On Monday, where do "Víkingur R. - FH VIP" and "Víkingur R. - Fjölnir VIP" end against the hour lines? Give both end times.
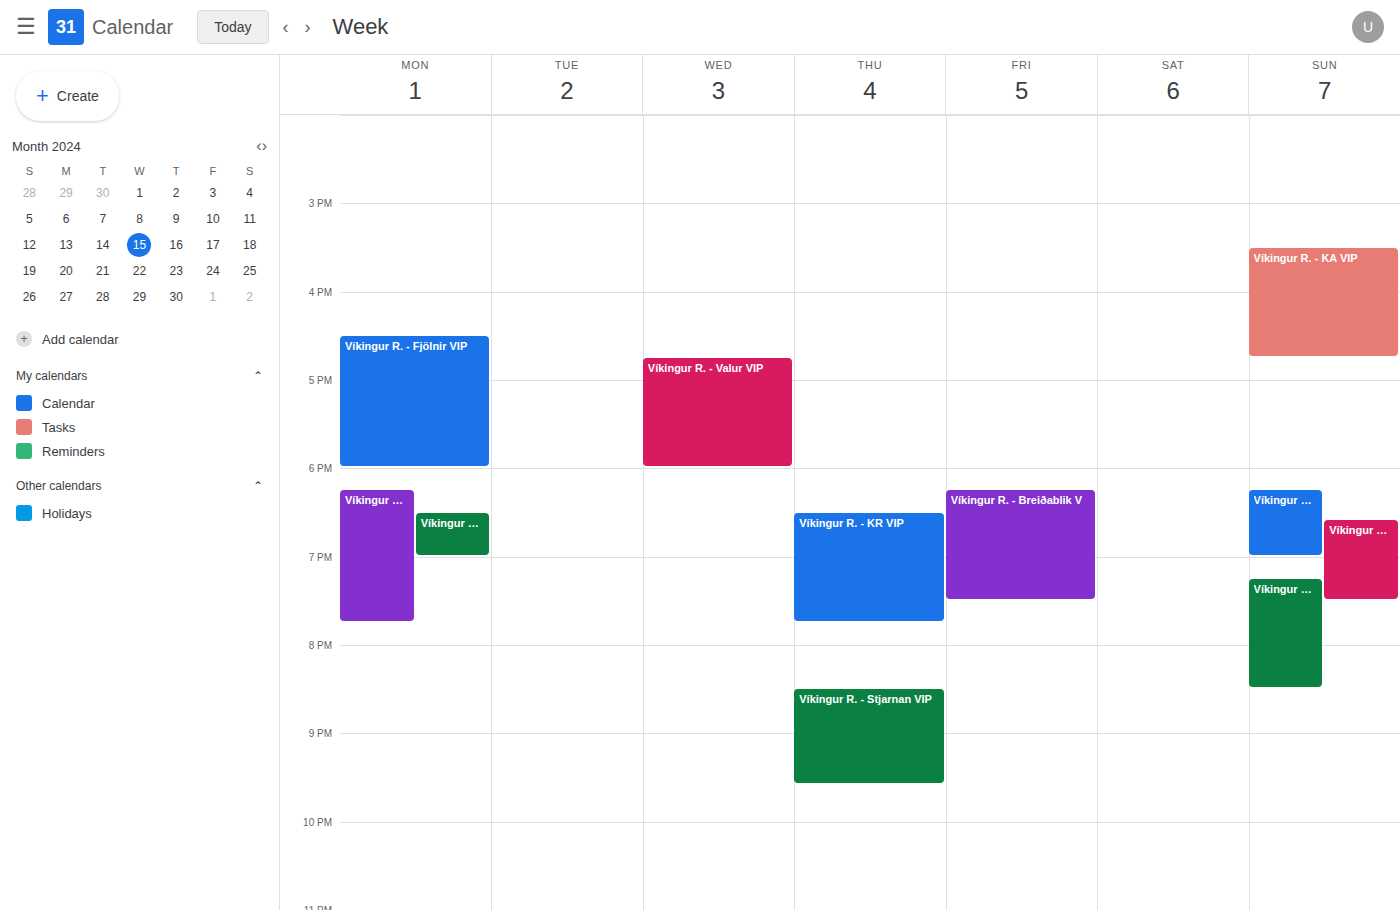
"Víkingur R. - FH VIP": 7:00 PM, exactly on the 7 PM line. "Víkingur R. - Fjölnir VIP": 6:00 PM, exactly on the 6 PM line.